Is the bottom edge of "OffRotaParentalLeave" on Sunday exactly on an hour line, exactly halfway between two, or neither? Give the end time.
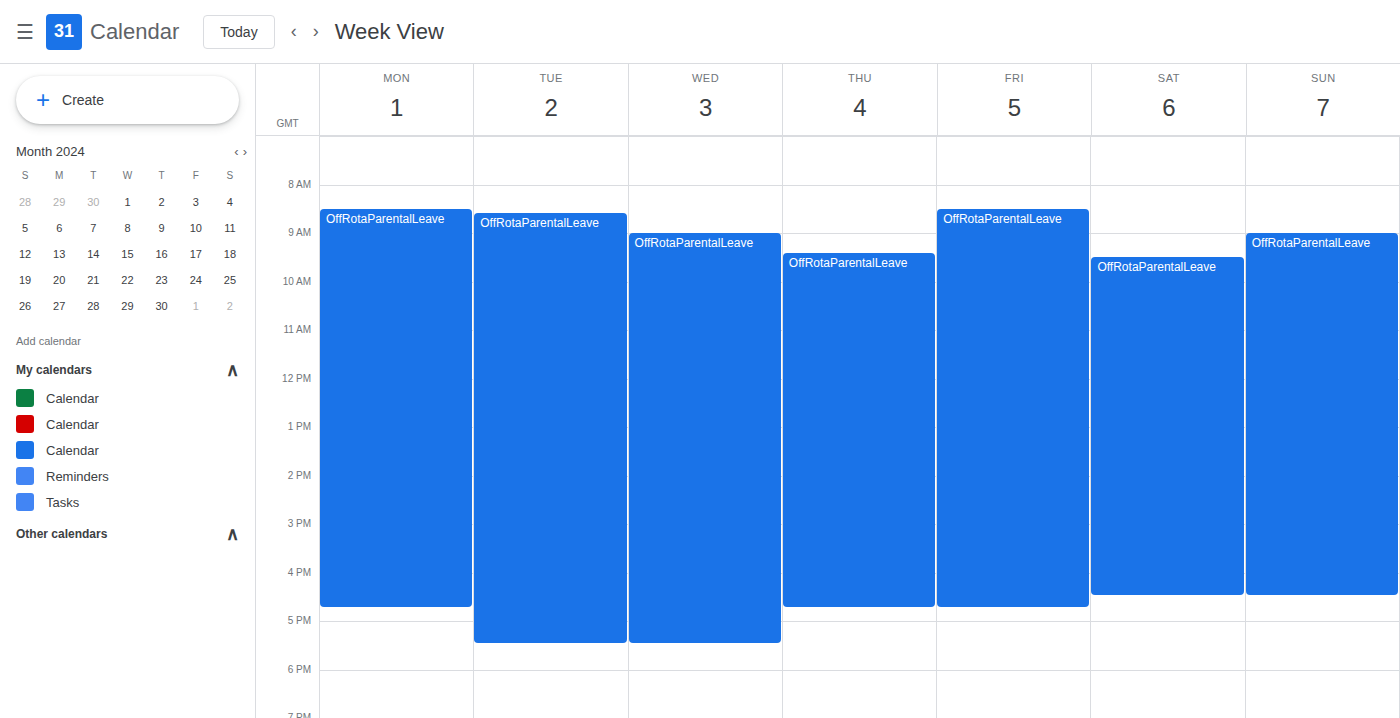
4:30 PM -- halfway between the 4 PM and 5 PM lines.